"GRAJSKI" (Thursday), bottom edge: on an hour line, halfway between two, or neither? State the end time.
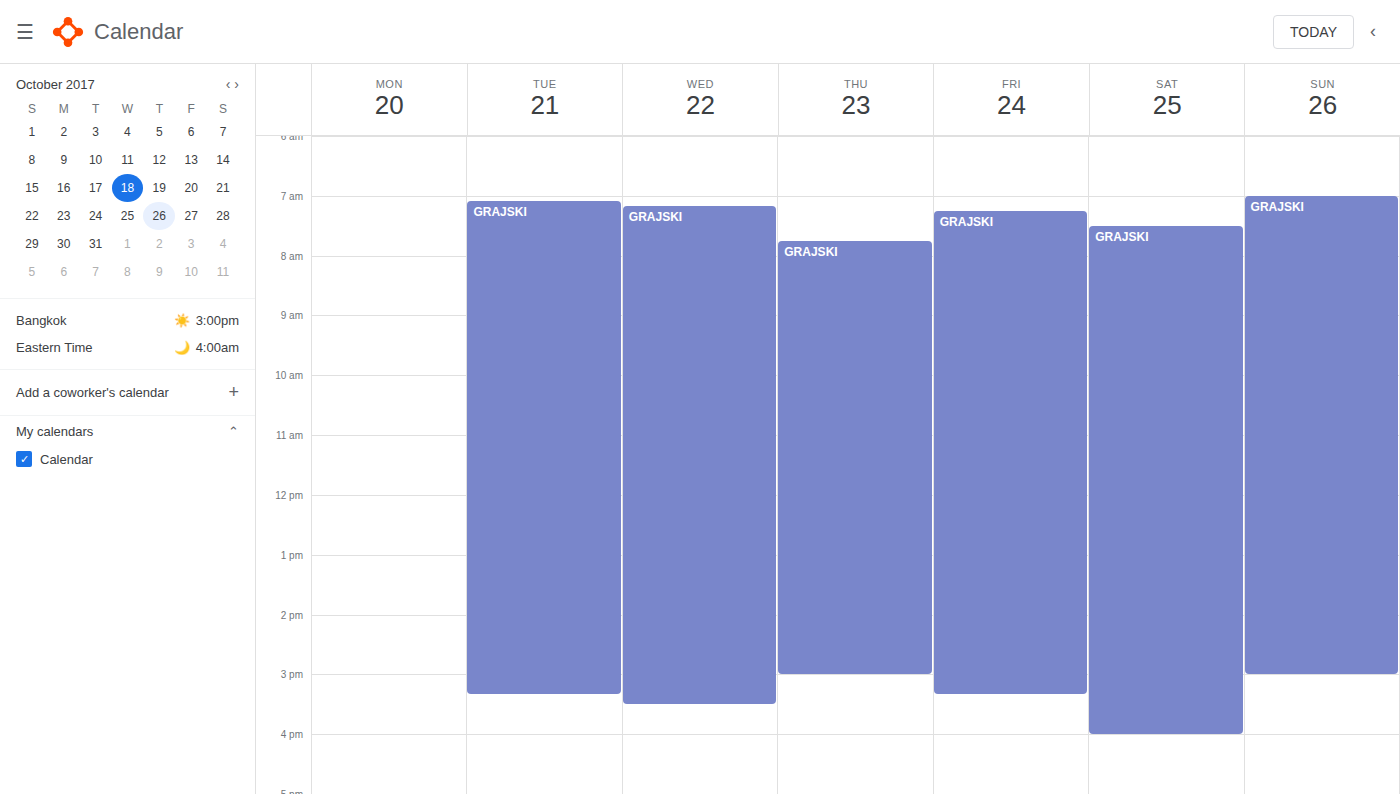
15:00 -- exactly on the 15:00 line.